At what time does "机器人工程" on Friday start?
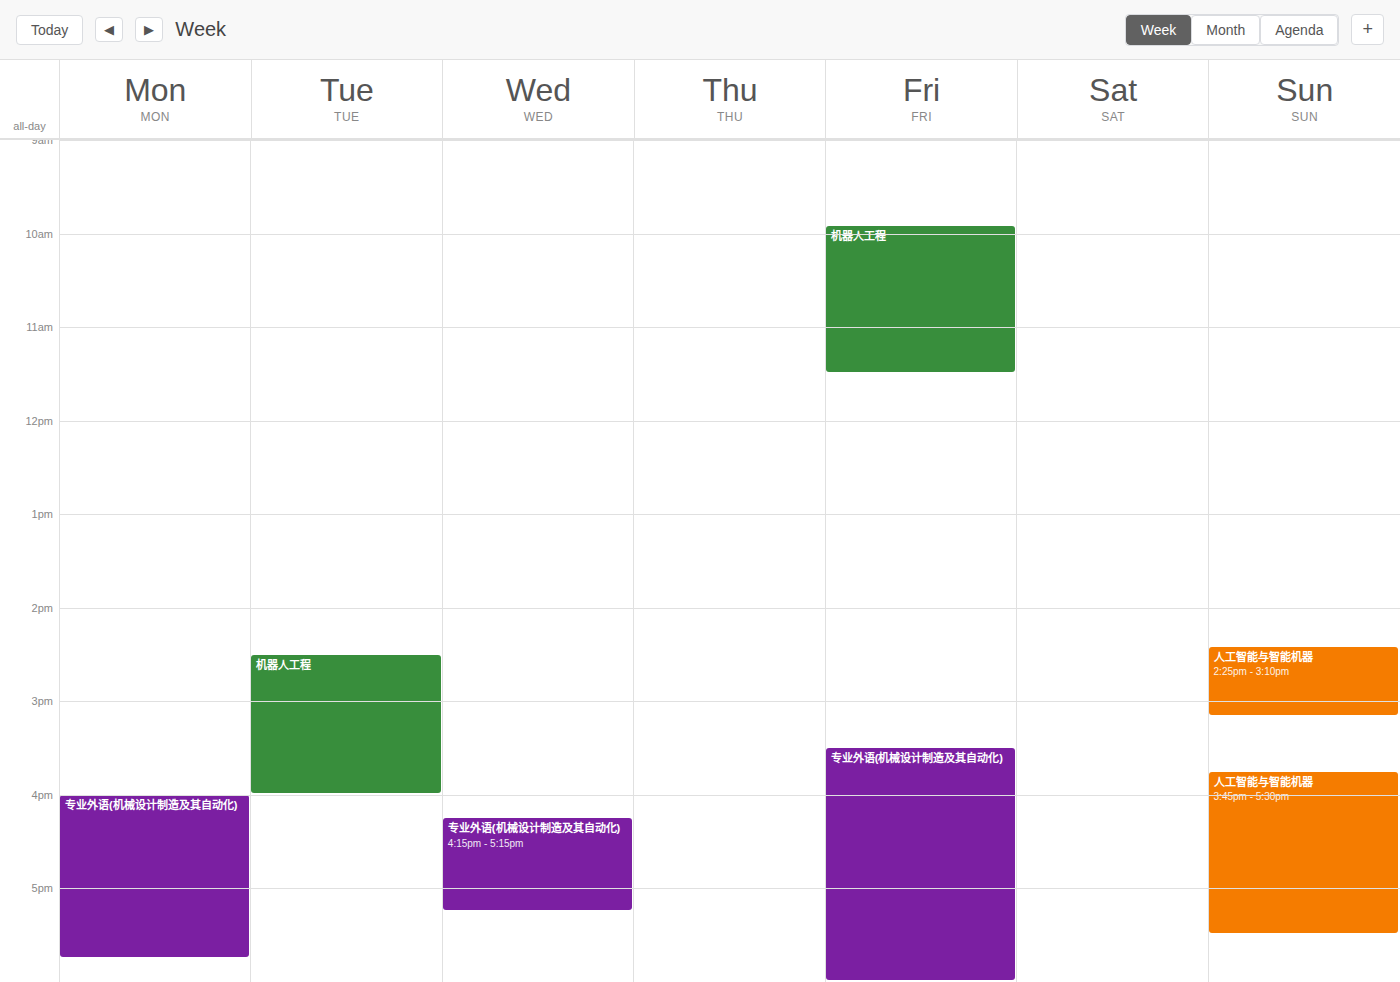
9:55 AM